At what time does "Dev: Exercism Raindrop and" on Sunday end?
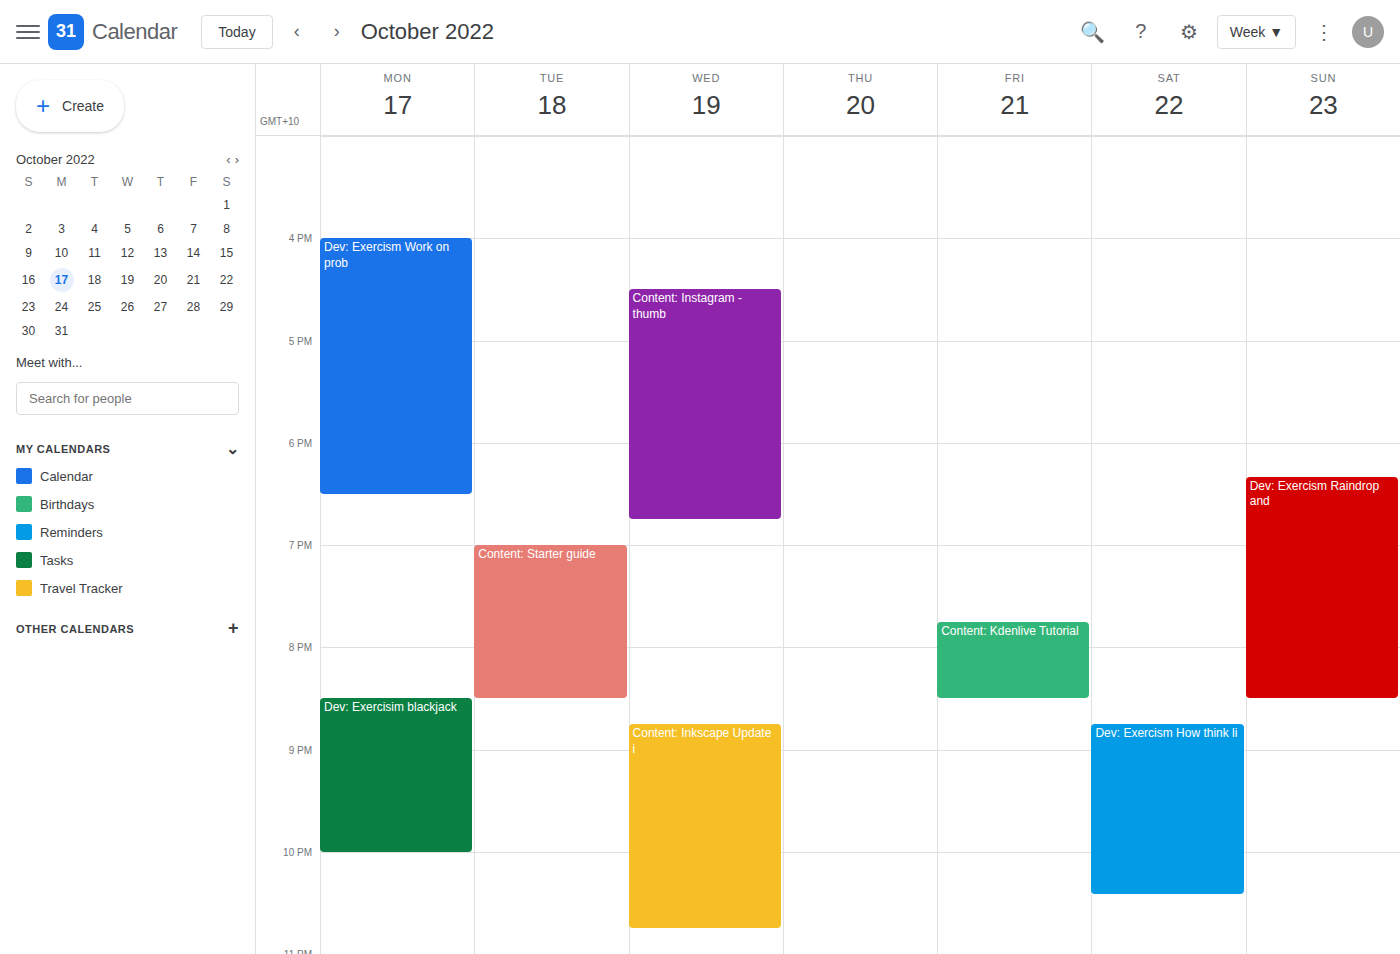
8:30 PM